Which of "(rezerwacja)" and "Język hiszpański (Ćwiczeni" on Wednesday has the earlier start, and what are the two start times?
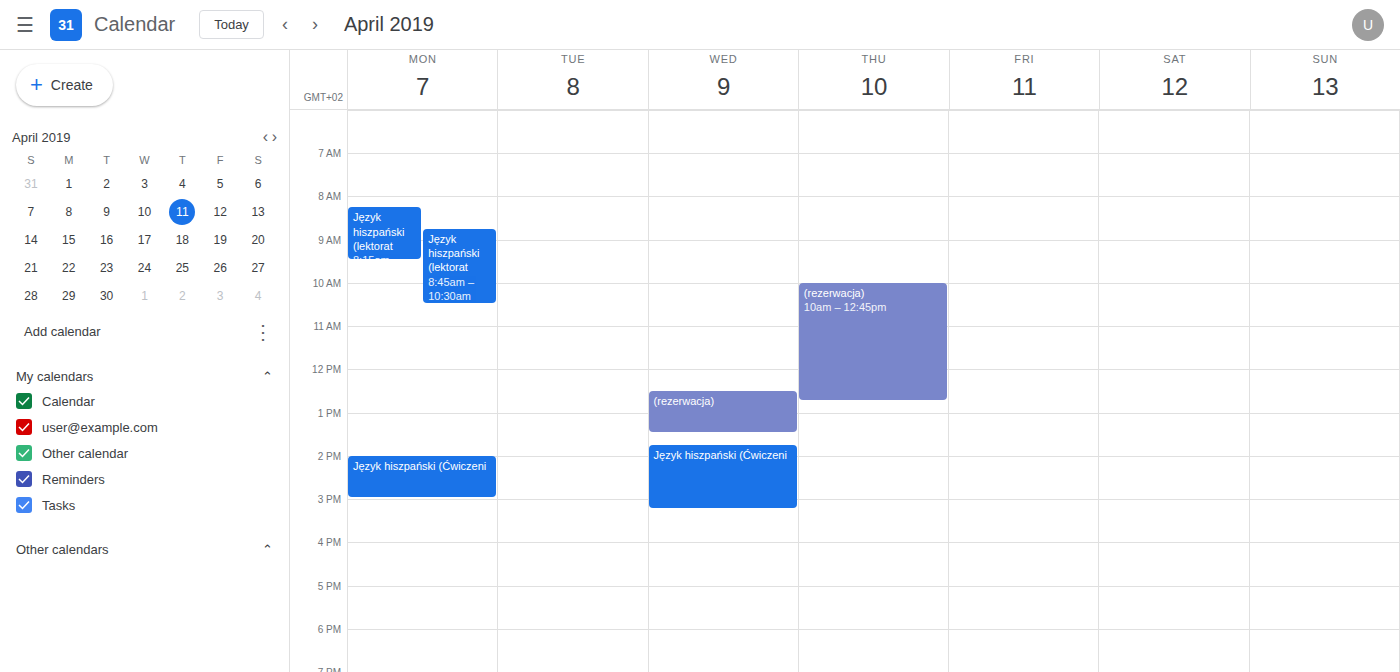
"(rezerwacja)" 12:30 PM; "Język hiszpański (Ćwiczeni" 1:45 PM.